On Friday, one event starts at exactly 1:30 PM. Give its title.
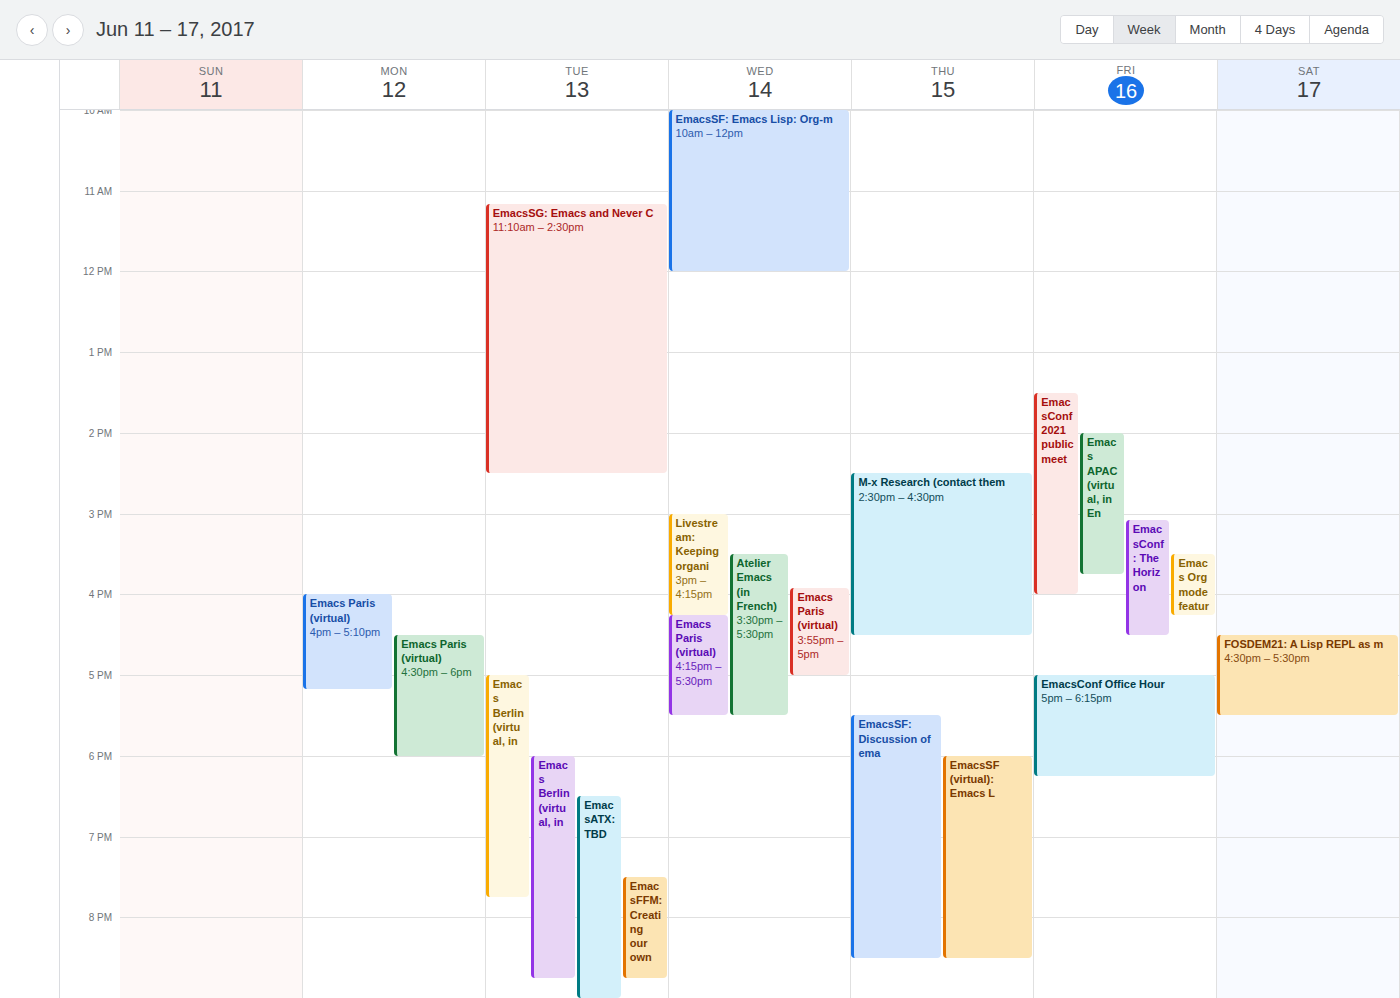
"EmacsConf 2021 public meet"